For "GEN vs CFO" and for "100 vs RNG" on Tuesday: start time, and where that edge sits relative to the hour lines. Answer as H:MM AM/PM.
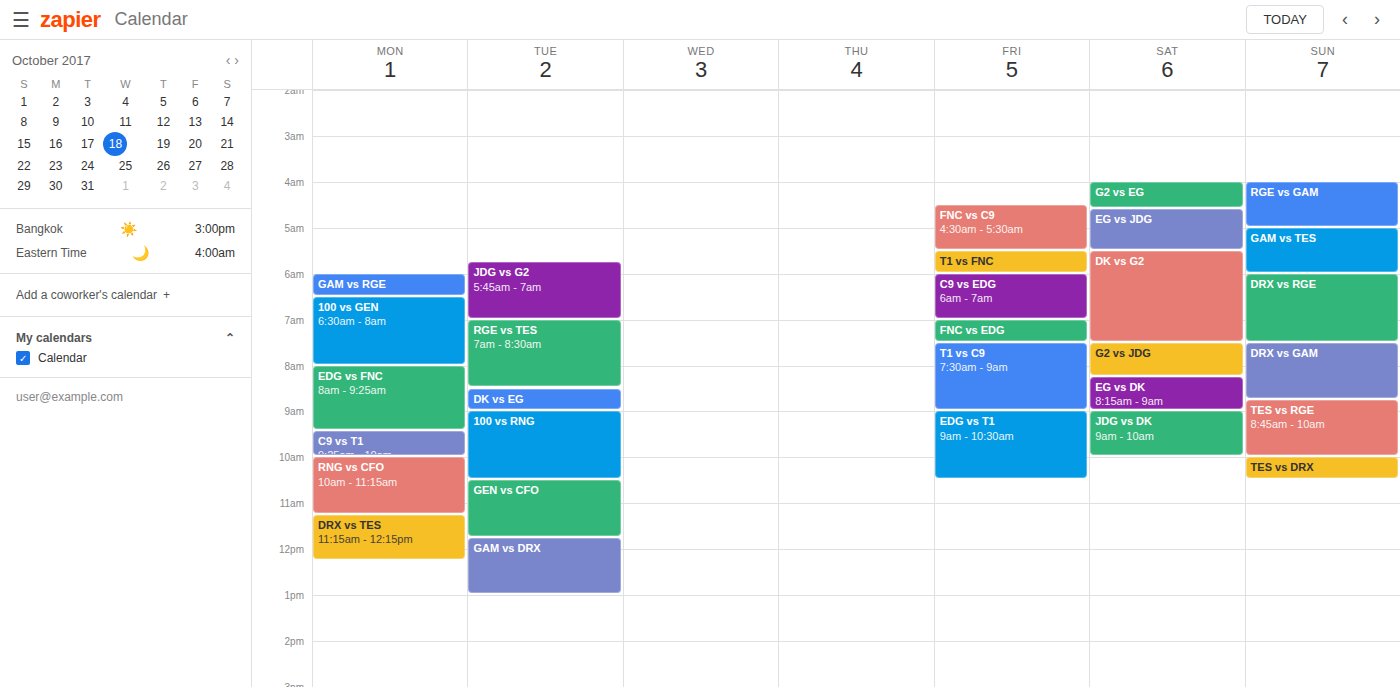
"GEN vs CFO": 10:30 AM, halfway between the 10 AM and 11 AM lines. "100 vs RNG": 9:00 AM, exactly on the 9 AM line.